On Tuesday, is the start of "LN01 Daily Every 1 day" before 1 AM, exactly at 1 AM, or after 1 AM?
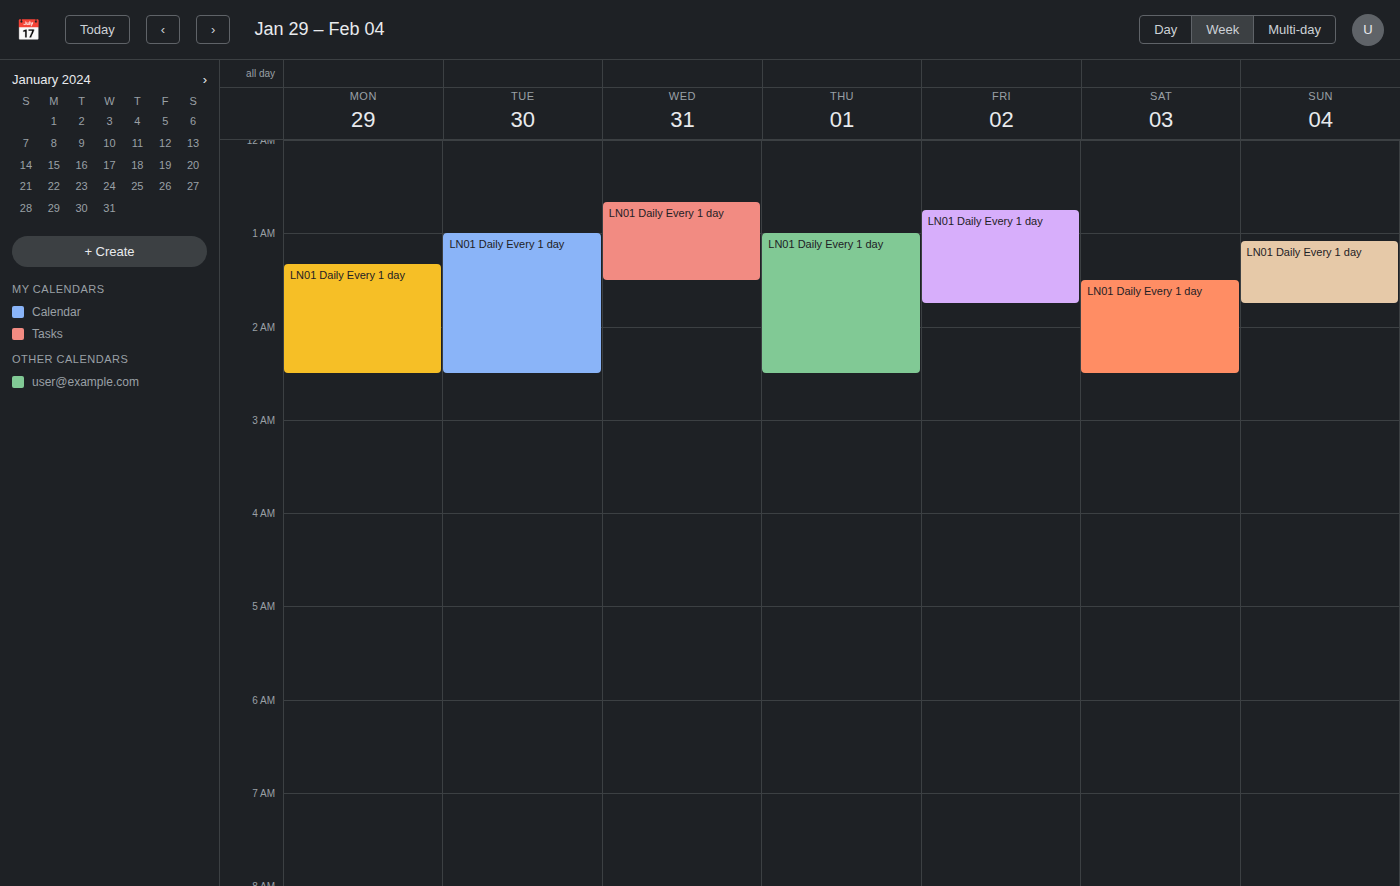
1:00 AM -- exactly at 1 AM, on the 1 AM line.